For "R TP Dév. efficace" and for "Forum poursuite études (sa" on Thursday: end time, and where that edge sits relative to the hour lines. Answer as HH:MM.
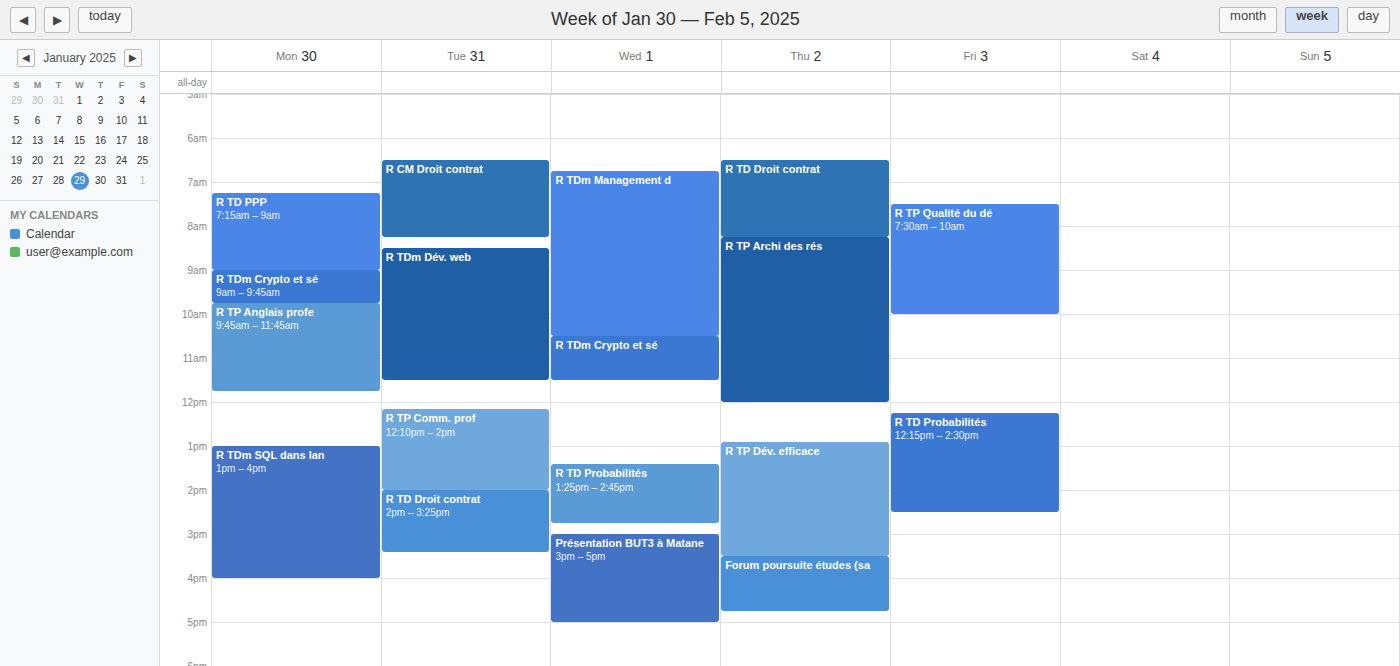
"R TP Dév. efficace": 15:30, halfway between the 15:00 and 16:00 lines. "Forum poursuite études (sa": 16:45, neither: three quarters of the way from the 16:00 line to the 17:00 line.